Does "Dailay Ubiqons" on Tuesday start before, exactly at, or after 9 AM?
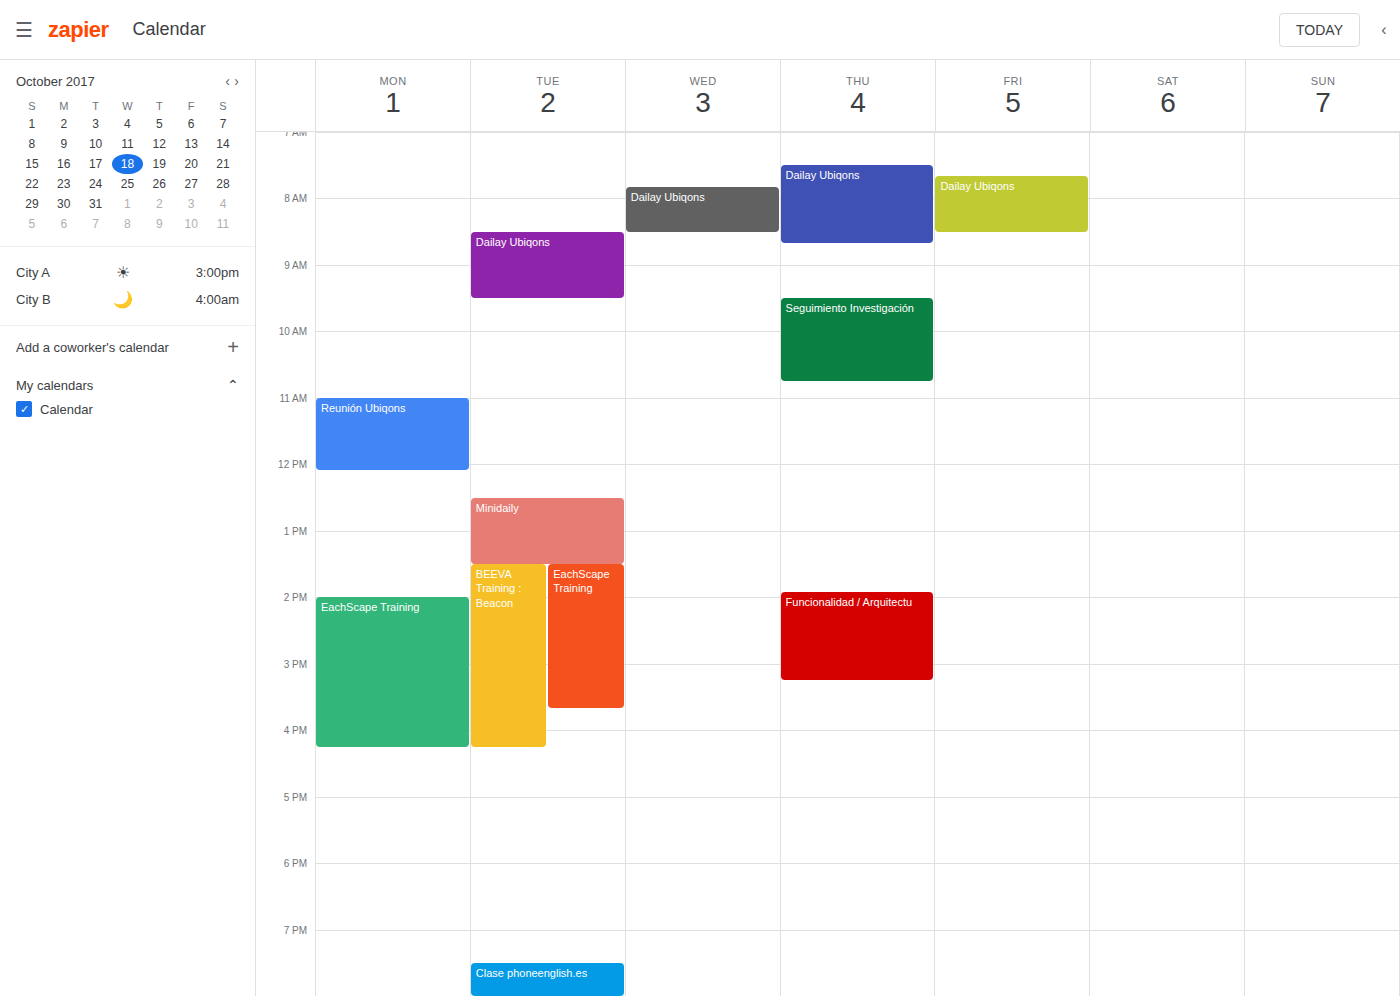
8:30 AM -- before 9 AM, 30 minutes above the 9 AM line.